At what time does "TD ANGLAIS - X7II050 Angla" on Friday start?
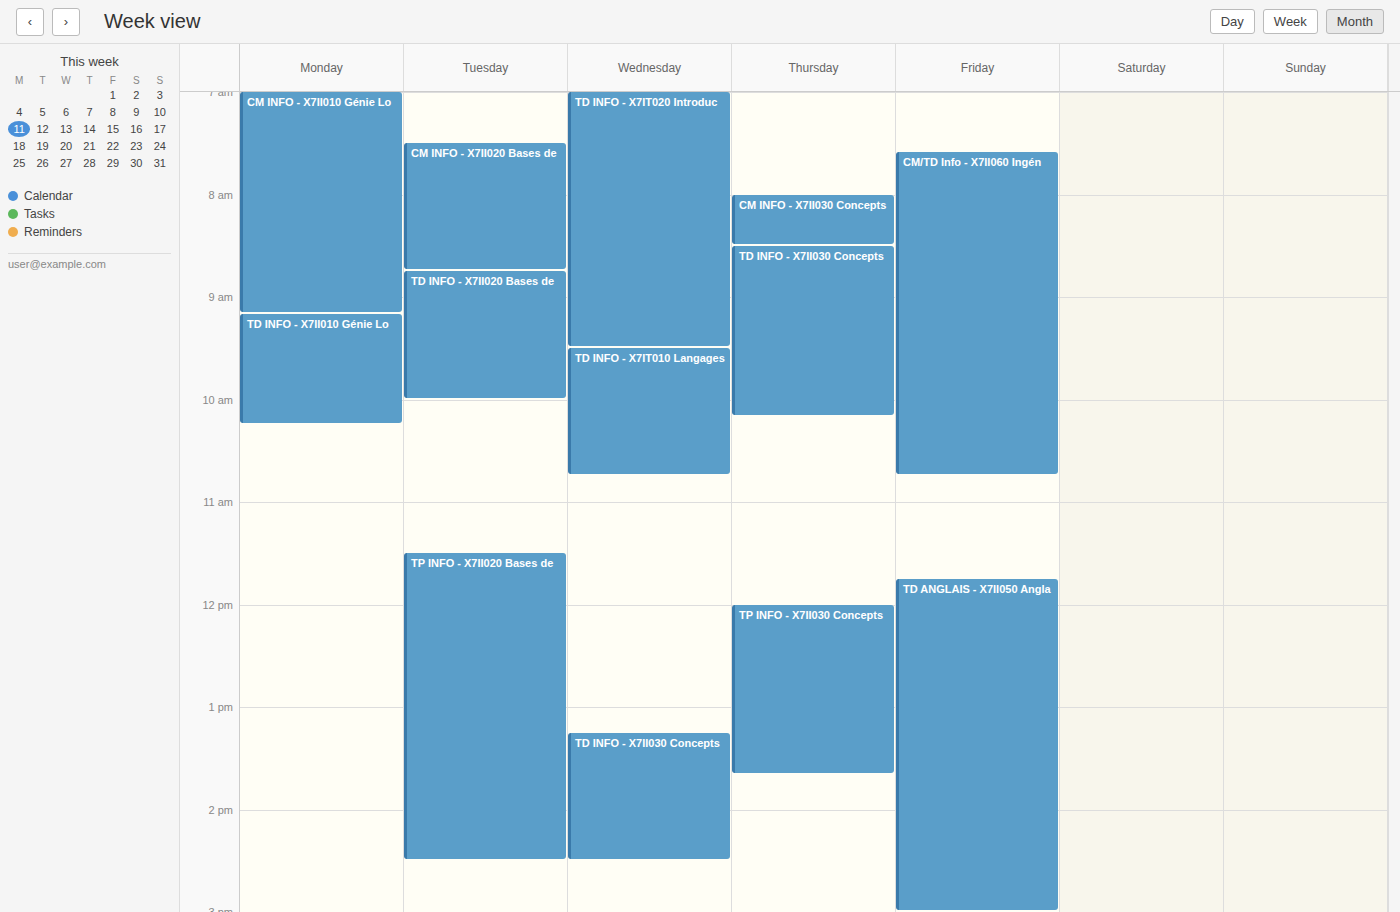
11:45 AM